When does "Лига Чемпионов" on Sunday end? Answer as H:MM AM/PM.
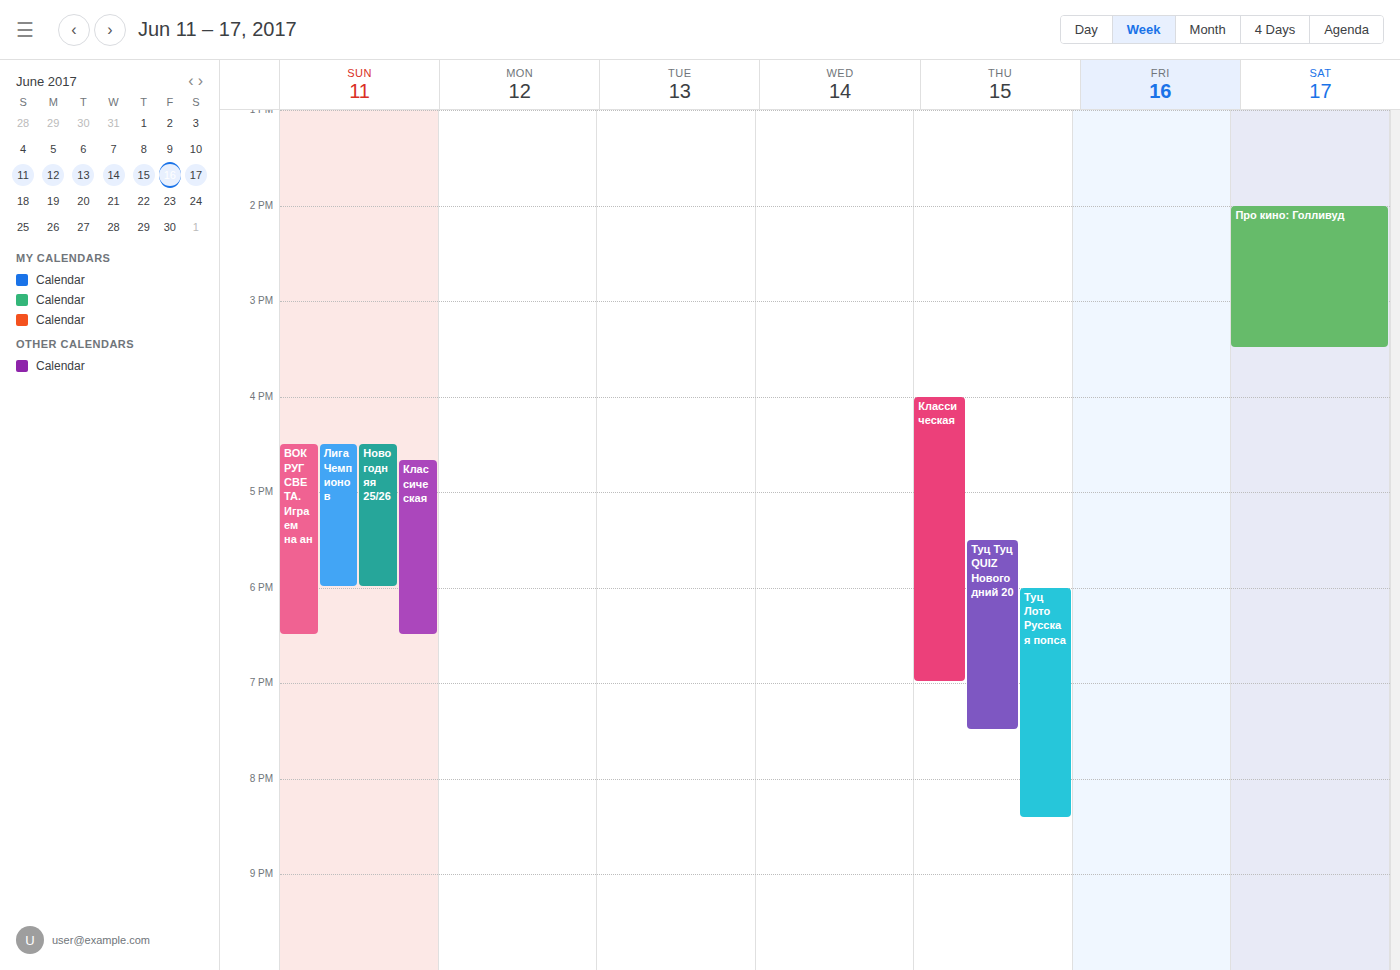
6:00 PM